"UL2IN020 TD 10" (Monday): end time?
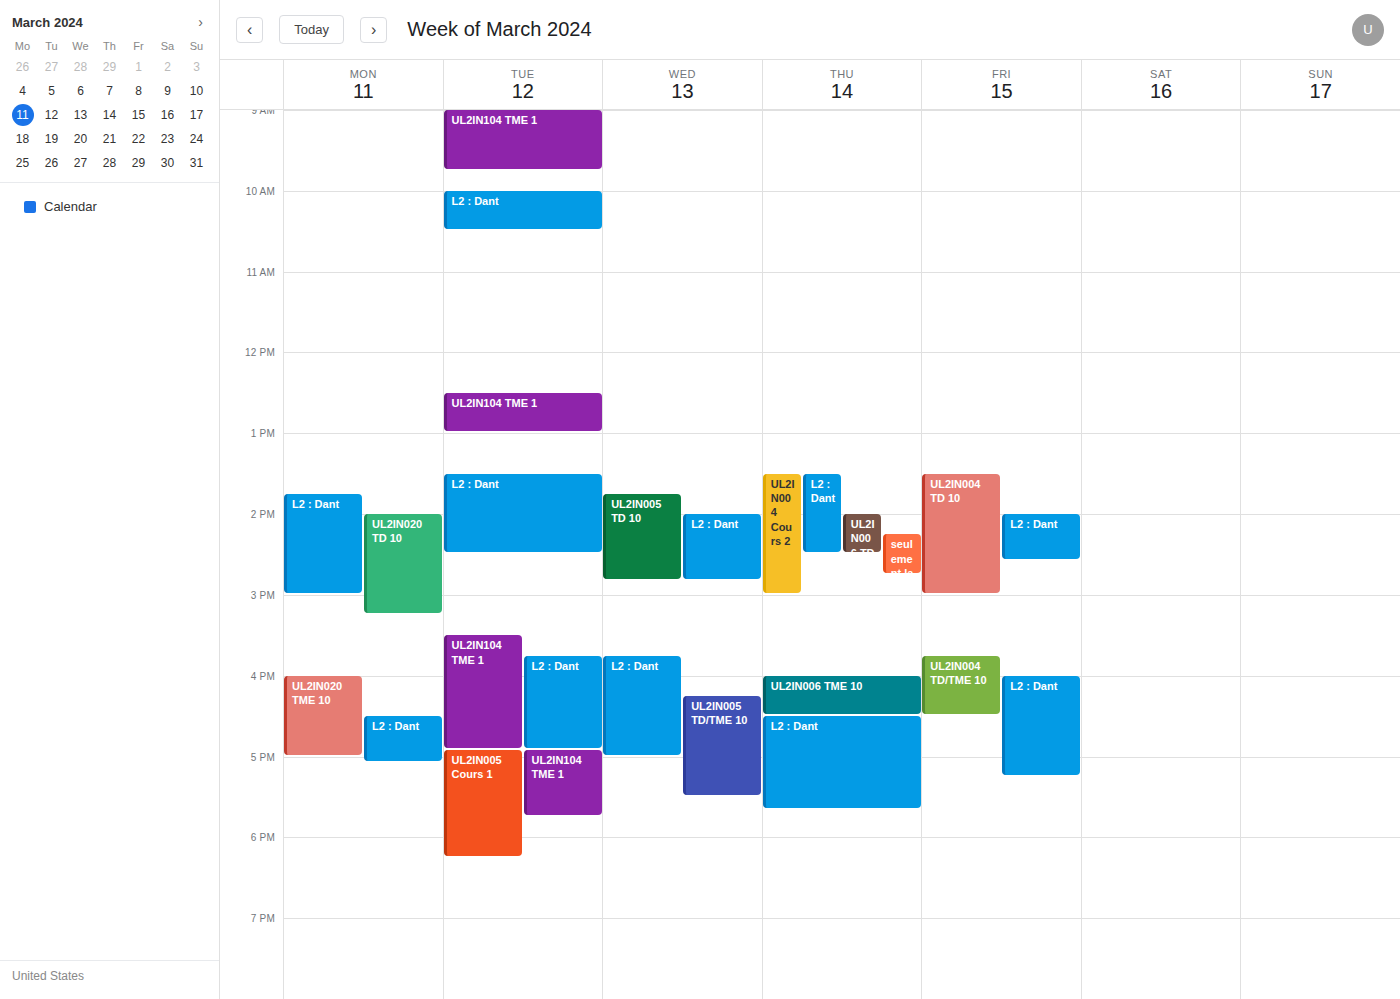
3:15 PM